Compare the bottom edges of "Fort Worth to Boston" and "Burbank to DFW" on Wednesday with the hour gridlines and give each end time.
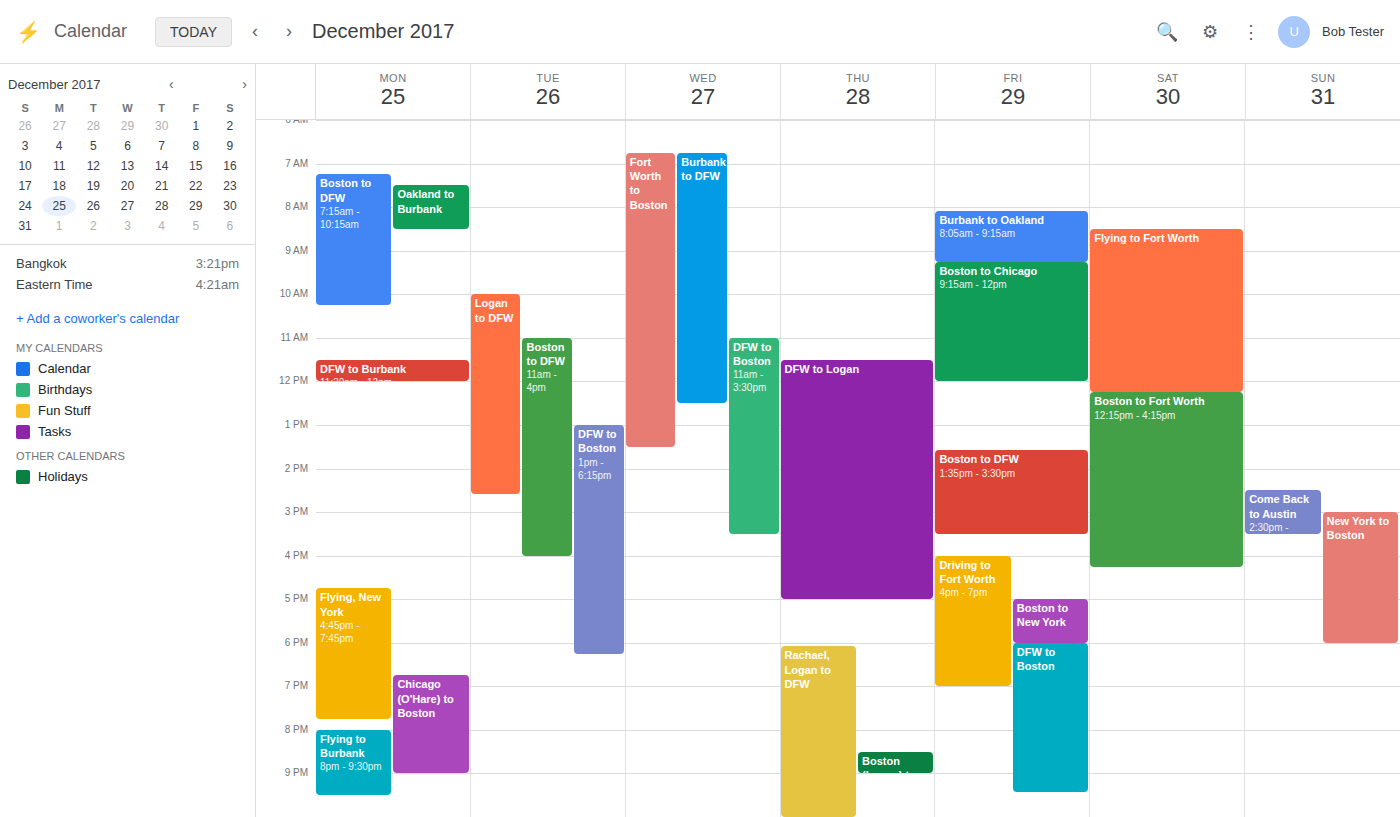
"Fort Worth to Boston": 1:30 PM, halfway between the 1 PM and 2 PM lines. "Burbank to DFW": 12:30 PM, halfway between the 12 PM and 1 PM lines.